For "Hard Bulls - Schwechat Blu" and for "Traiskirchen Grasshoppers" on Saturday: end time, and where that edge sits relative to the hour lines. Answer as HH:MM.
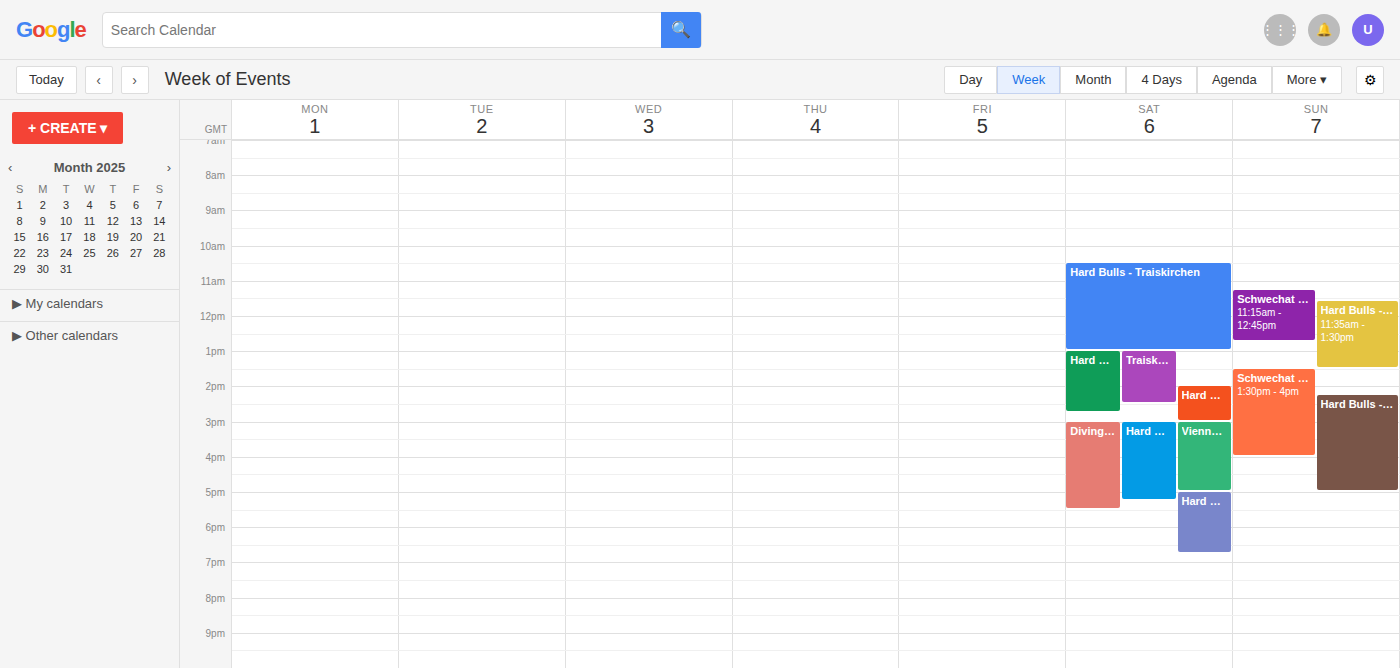
"Hard Bulls - Schwechat Blu": 14:45, neither: three quarters of the way from the 14:00 line to the 15:00 line. "Traiskirchen Grasshoppers": 14:30, halfway between the 14:00 and 15:00 lines.